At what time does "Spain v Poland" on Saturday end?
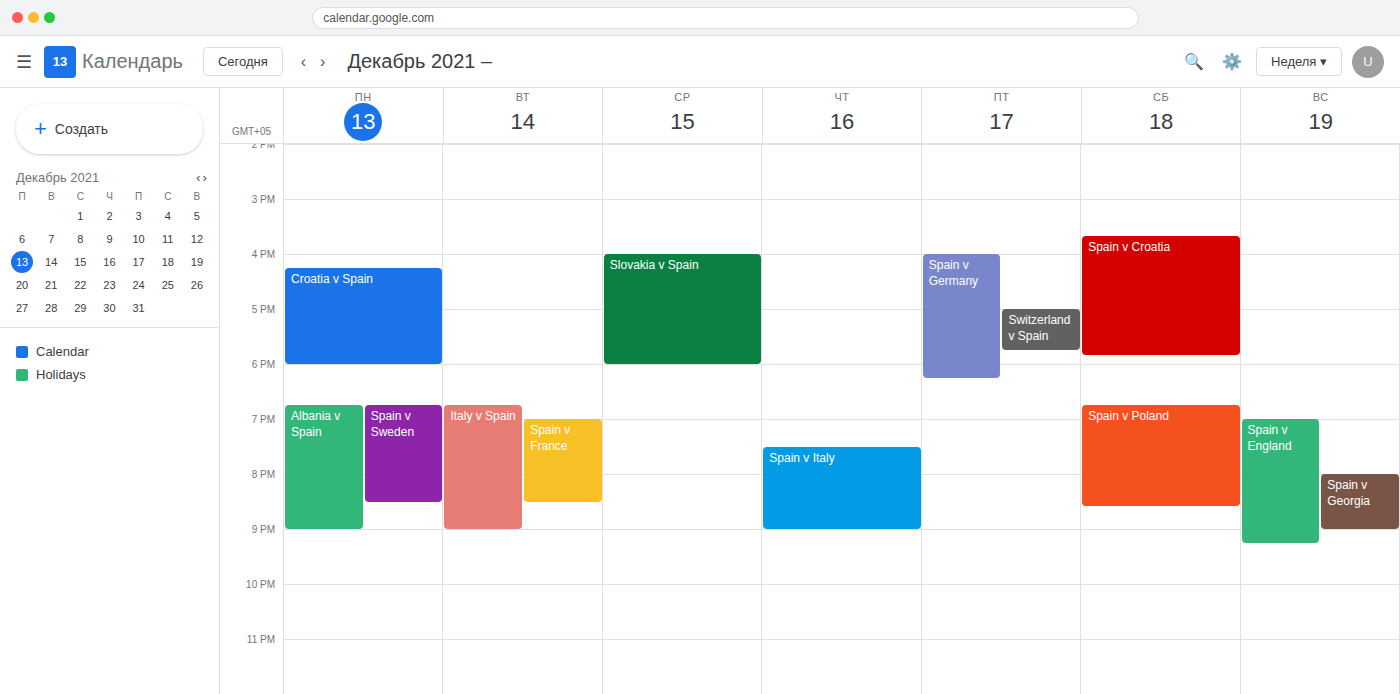
20:35